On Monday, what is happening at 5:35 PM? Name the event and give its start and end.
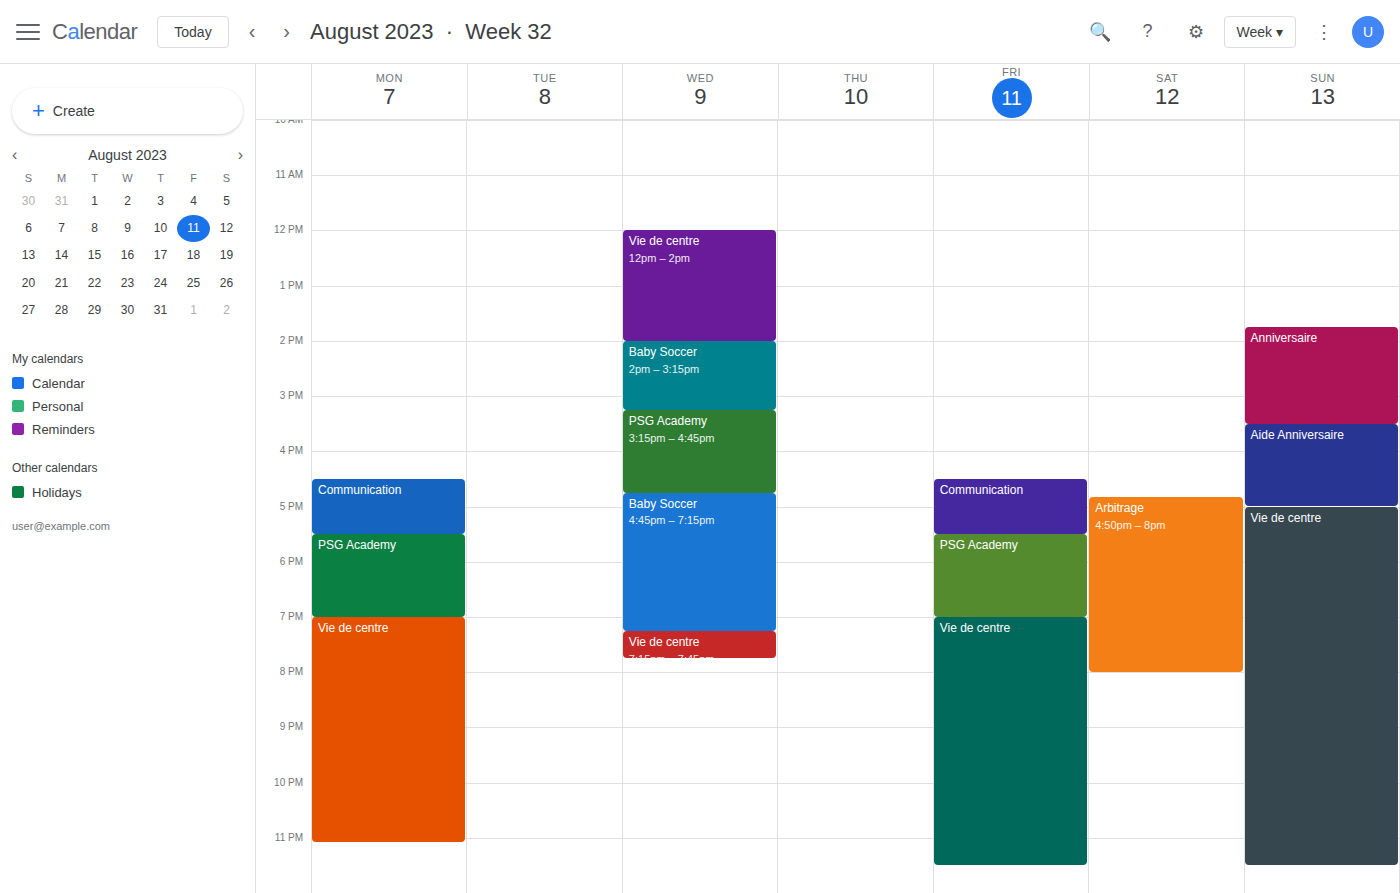
"PSG Academy", 5:30 PM to 7:00 PM